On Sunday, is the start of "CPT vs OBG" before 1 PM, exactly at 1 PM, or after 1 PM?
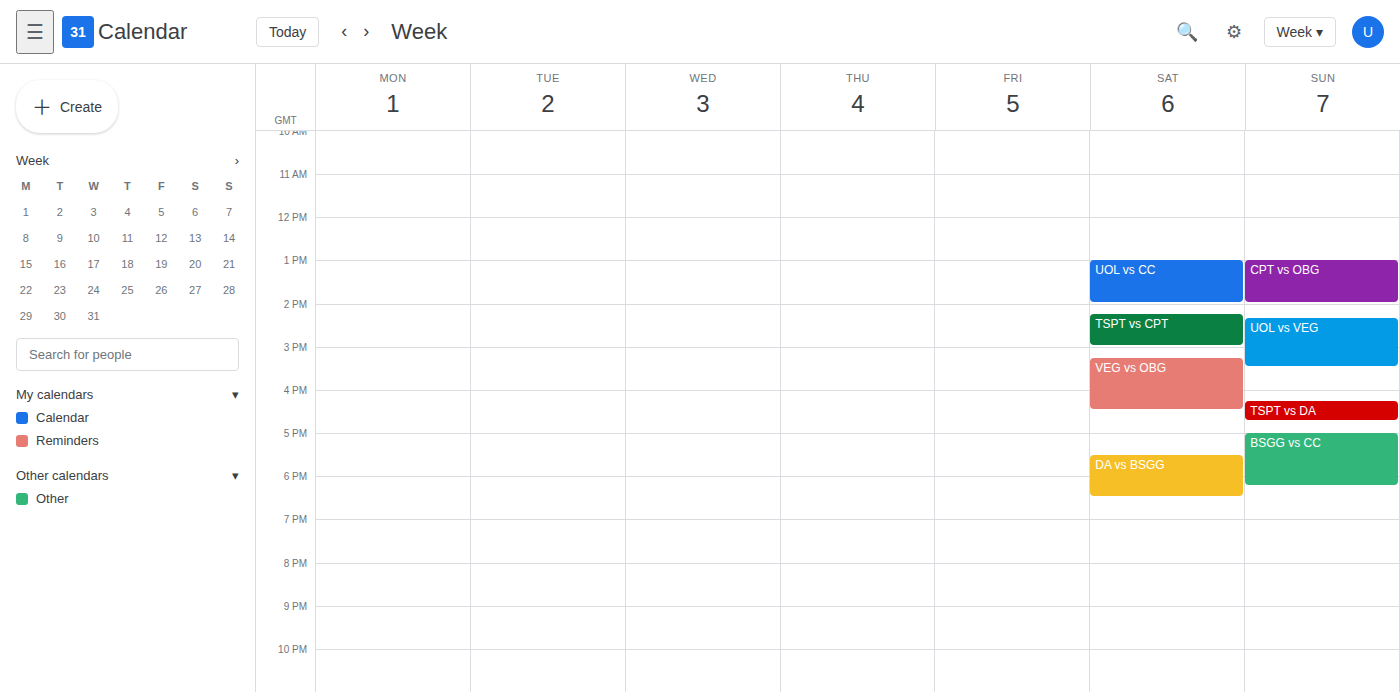
1:00 PM -- exactly at 1 PM, on the 1 PM line.